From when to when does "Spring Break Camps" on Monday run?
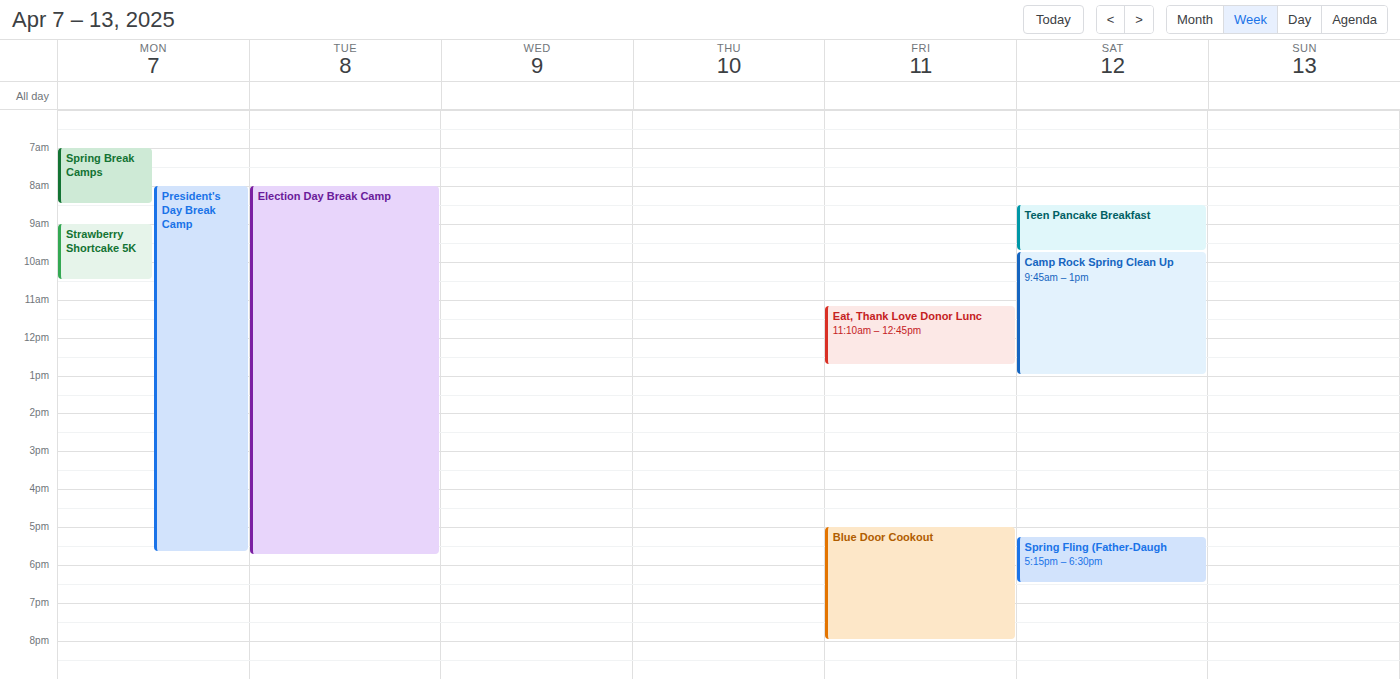
7:00 AM to 8:30 AM